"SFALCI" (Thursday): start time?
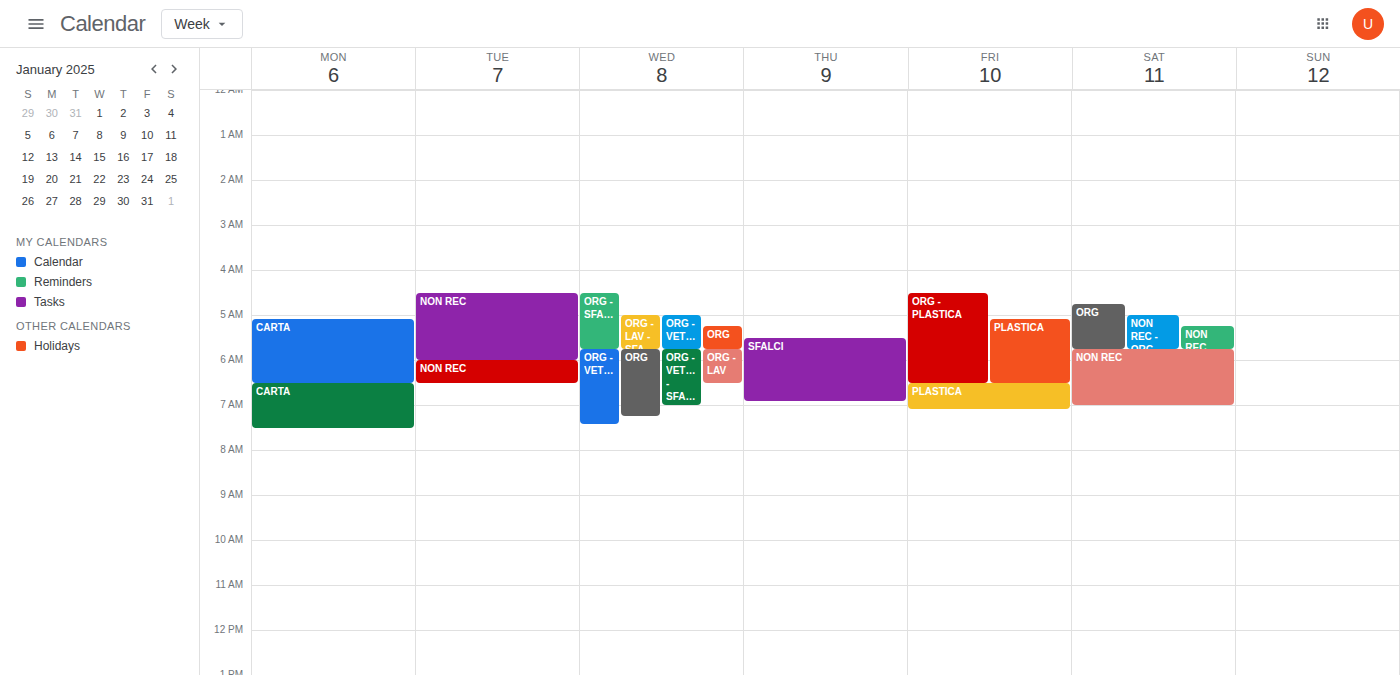
5:30 AM